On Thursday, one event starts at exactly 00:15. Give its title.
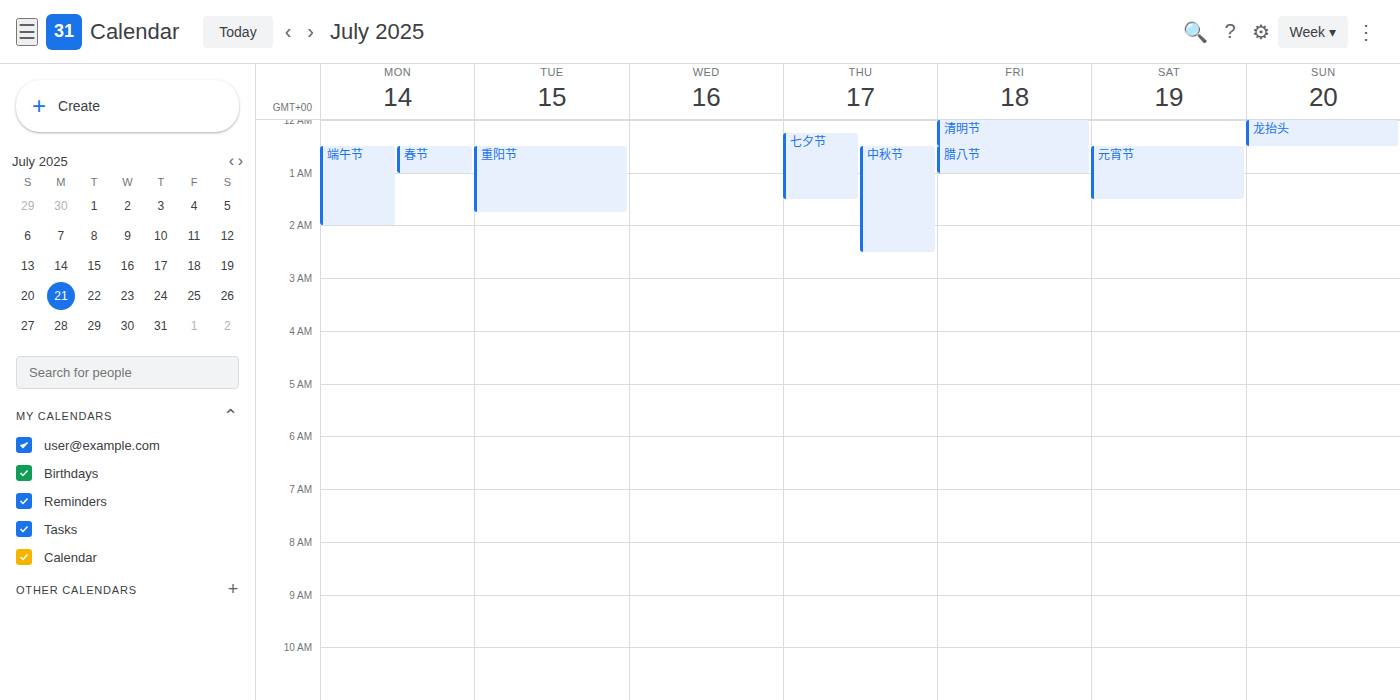
"七夕节"